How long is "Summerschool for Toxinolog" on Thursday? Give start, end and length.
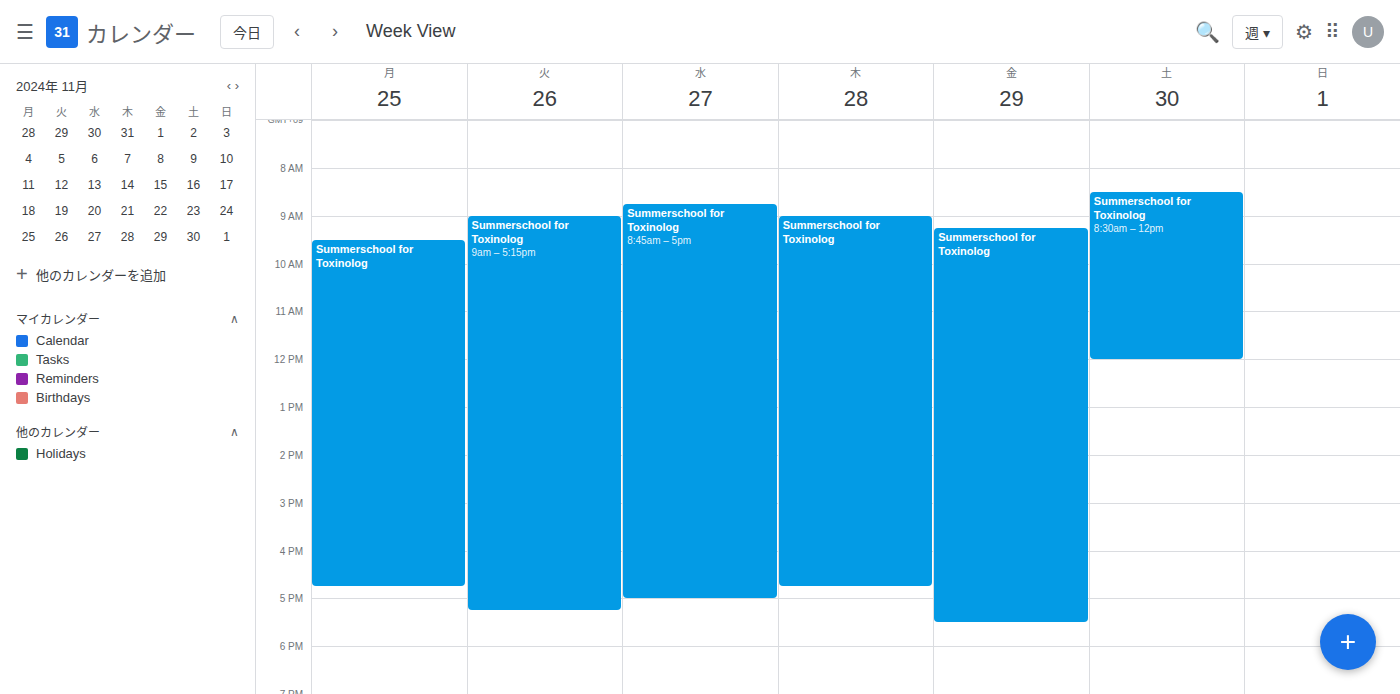
9:00 AM to 4:45 PM, 7 hours 45 minutes